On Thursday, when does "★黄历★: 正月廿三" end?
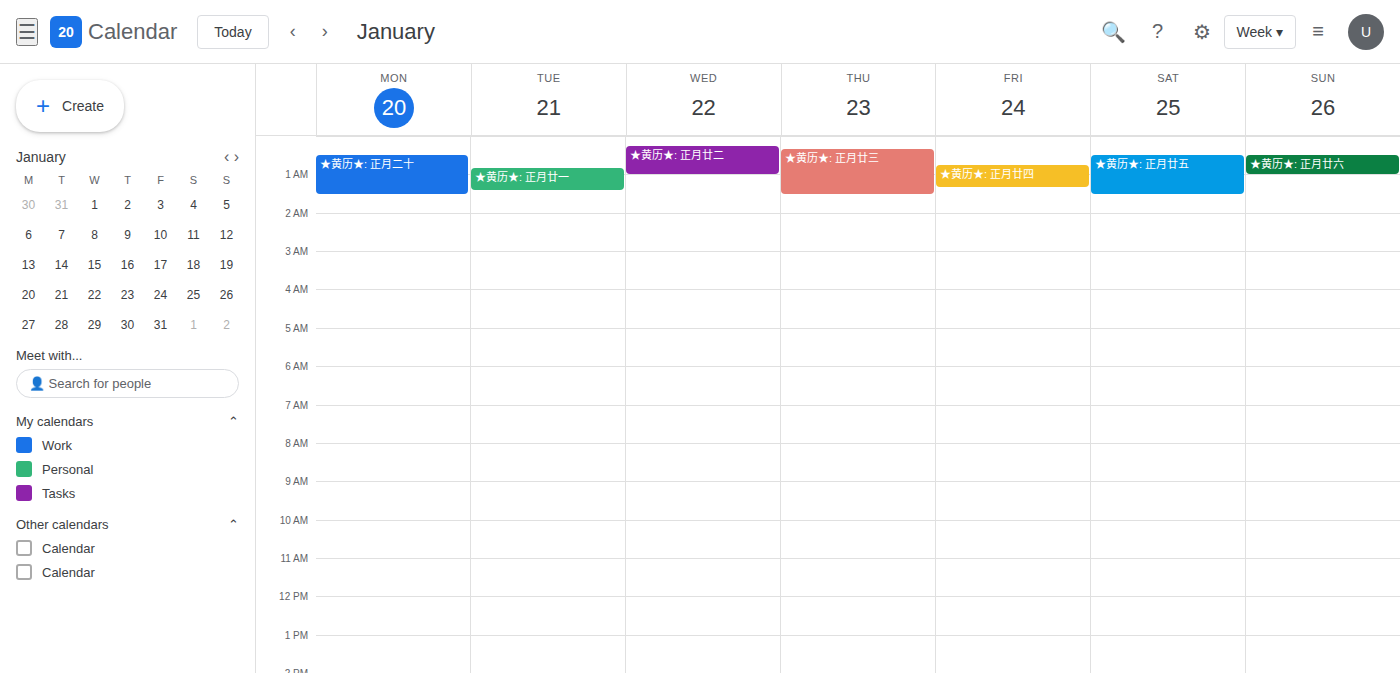
1:30 AM